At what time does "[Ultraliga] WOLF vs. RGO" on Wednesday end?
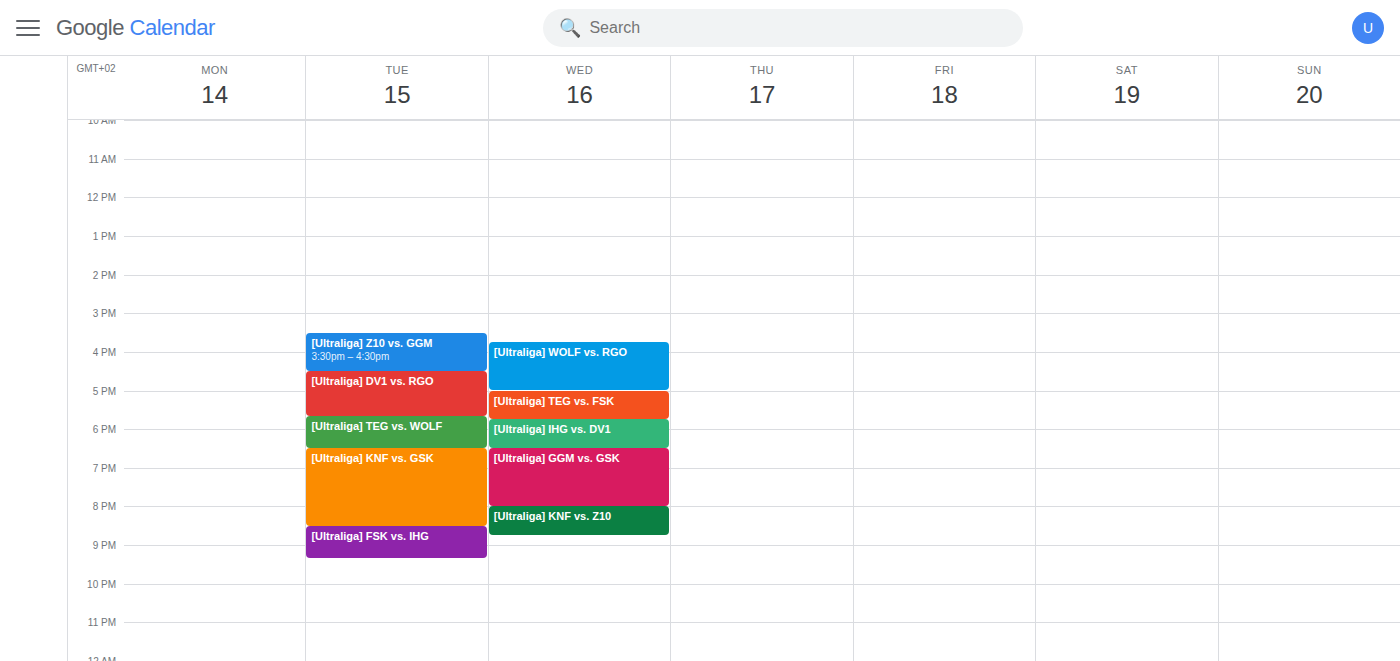
5:00 PM